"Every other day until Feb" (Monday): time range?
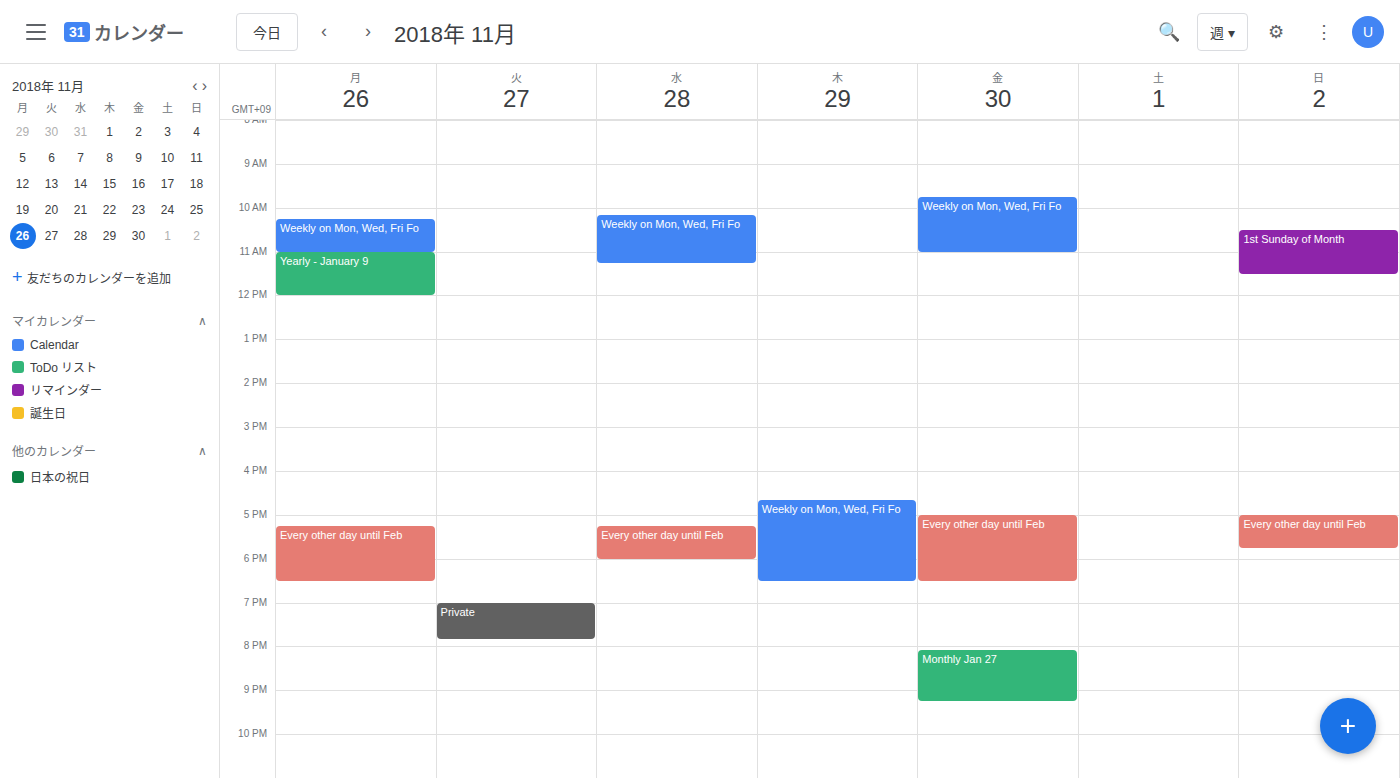
5:15 PM to 6:30 PM